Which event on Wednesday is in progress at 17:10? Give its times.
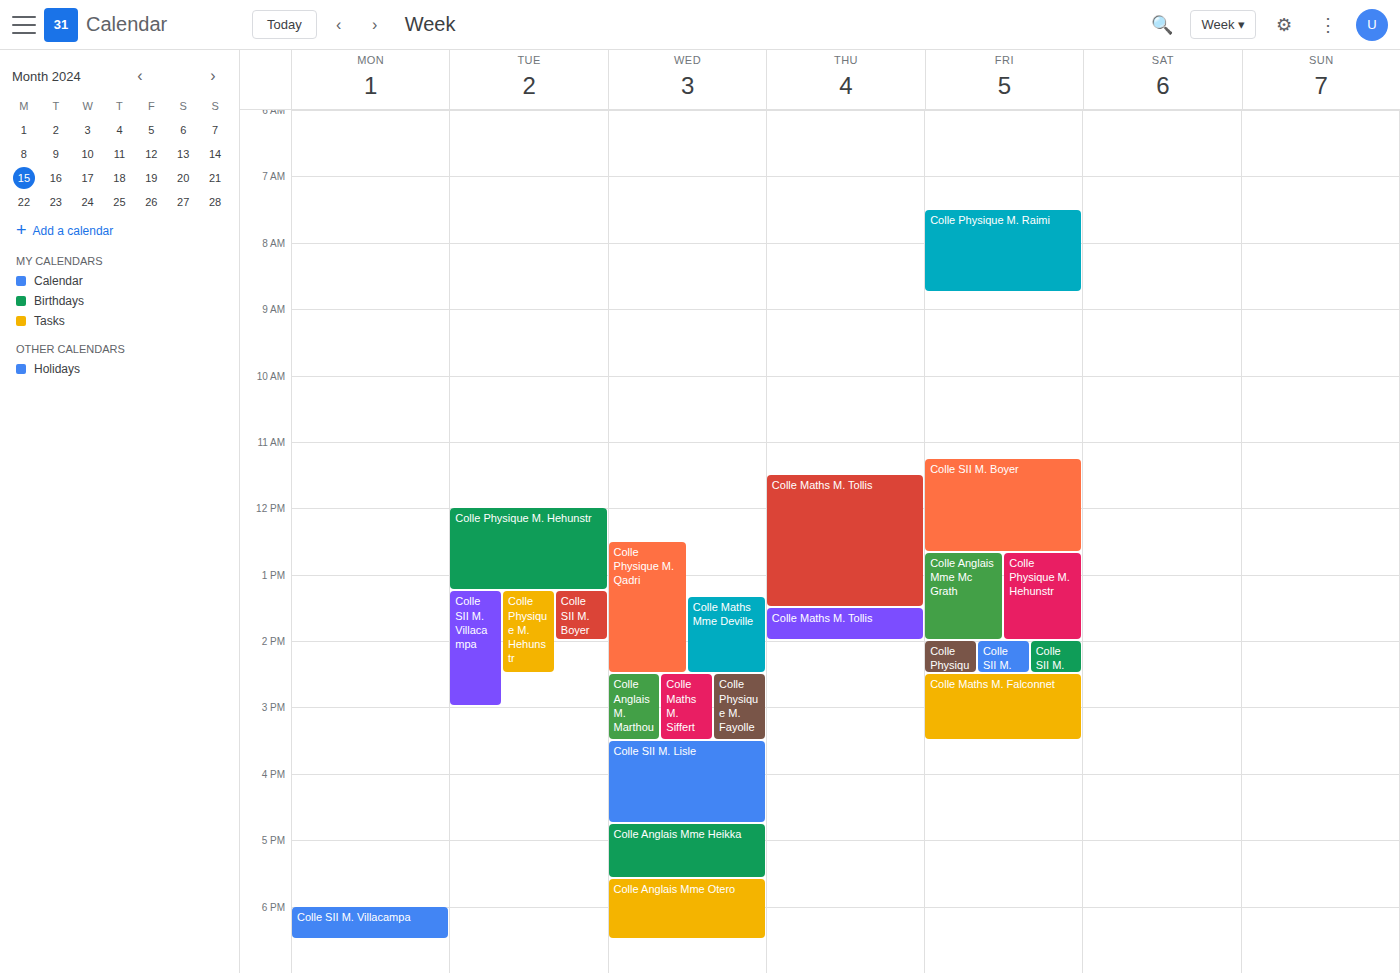
"Colle Anglais Mme Heikka", 16:45 to 17:35